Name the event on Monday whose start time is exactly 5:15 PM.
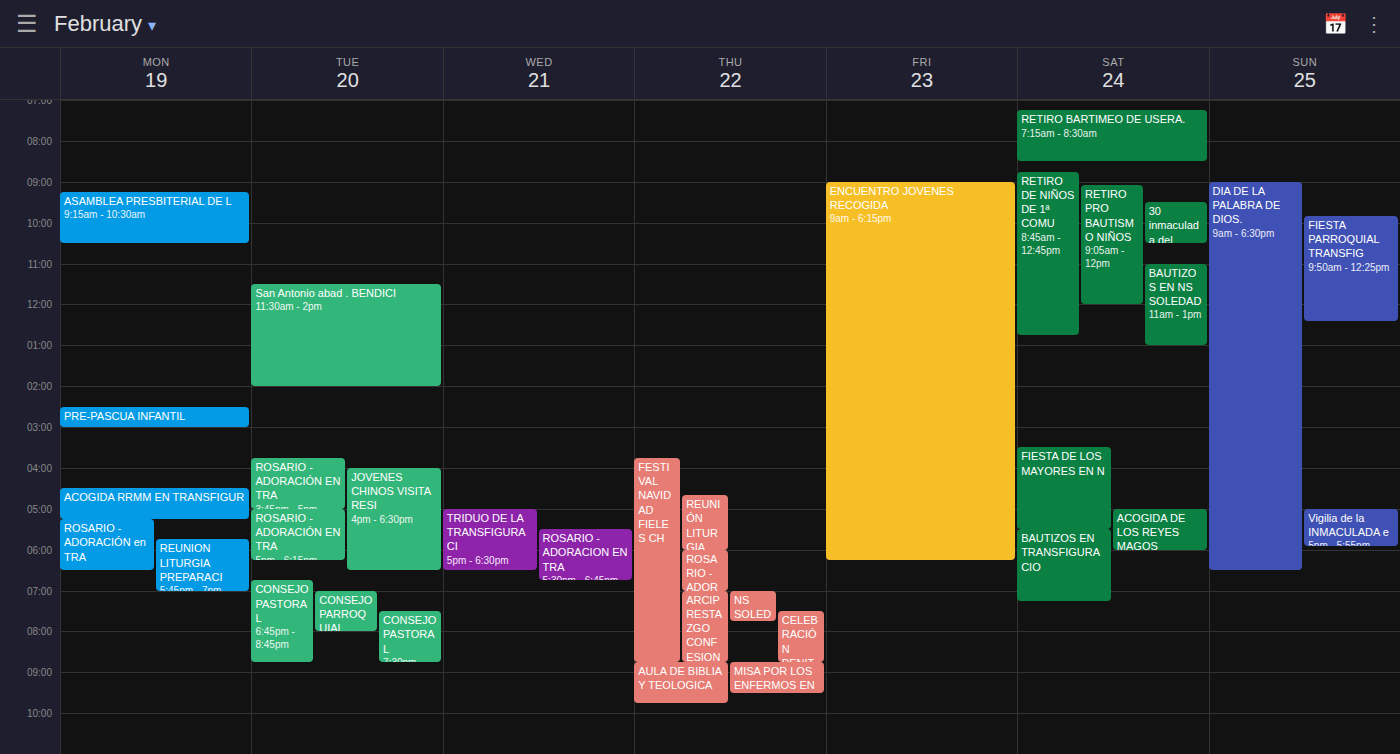
"ROSARIO - ADORACIÓN en TRA"